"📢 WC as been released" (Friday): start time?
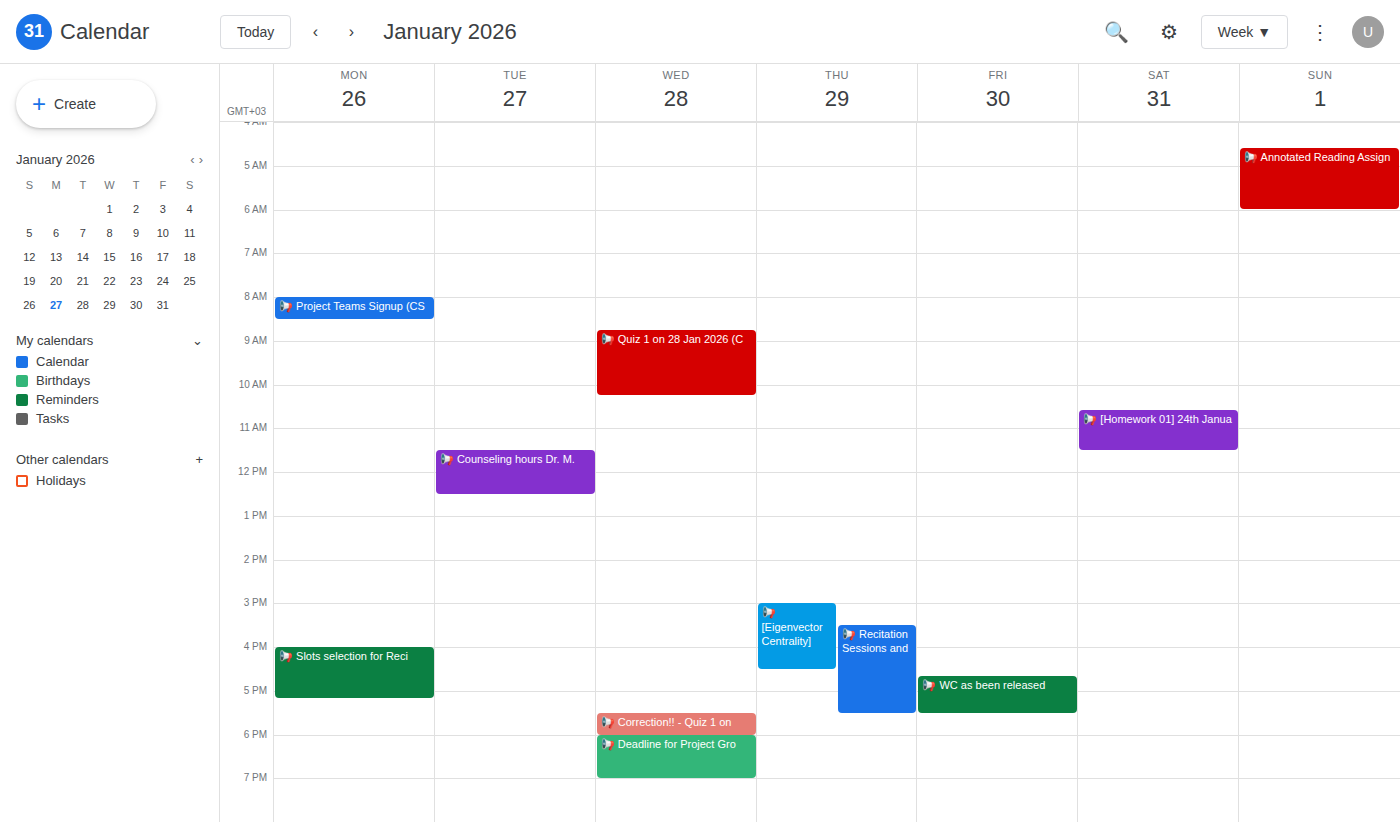
4:40 PM